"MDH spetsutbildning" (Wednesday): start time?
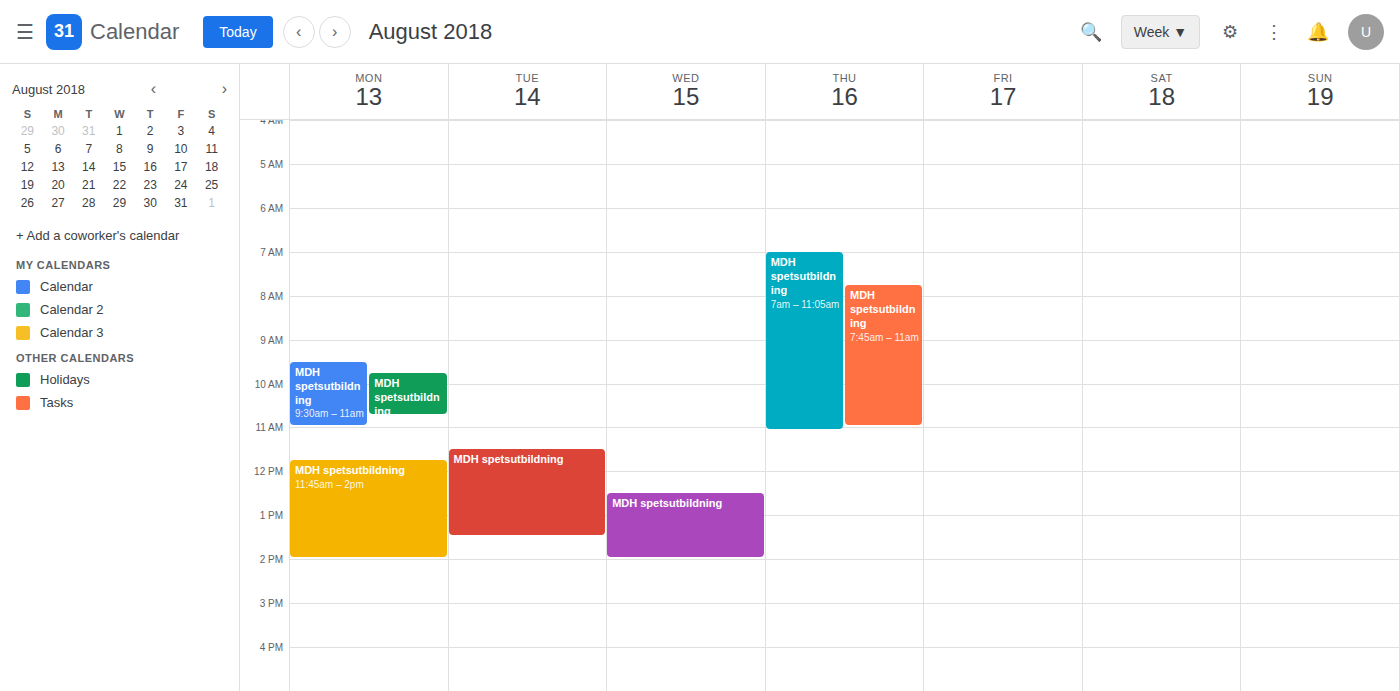
12:30 PM